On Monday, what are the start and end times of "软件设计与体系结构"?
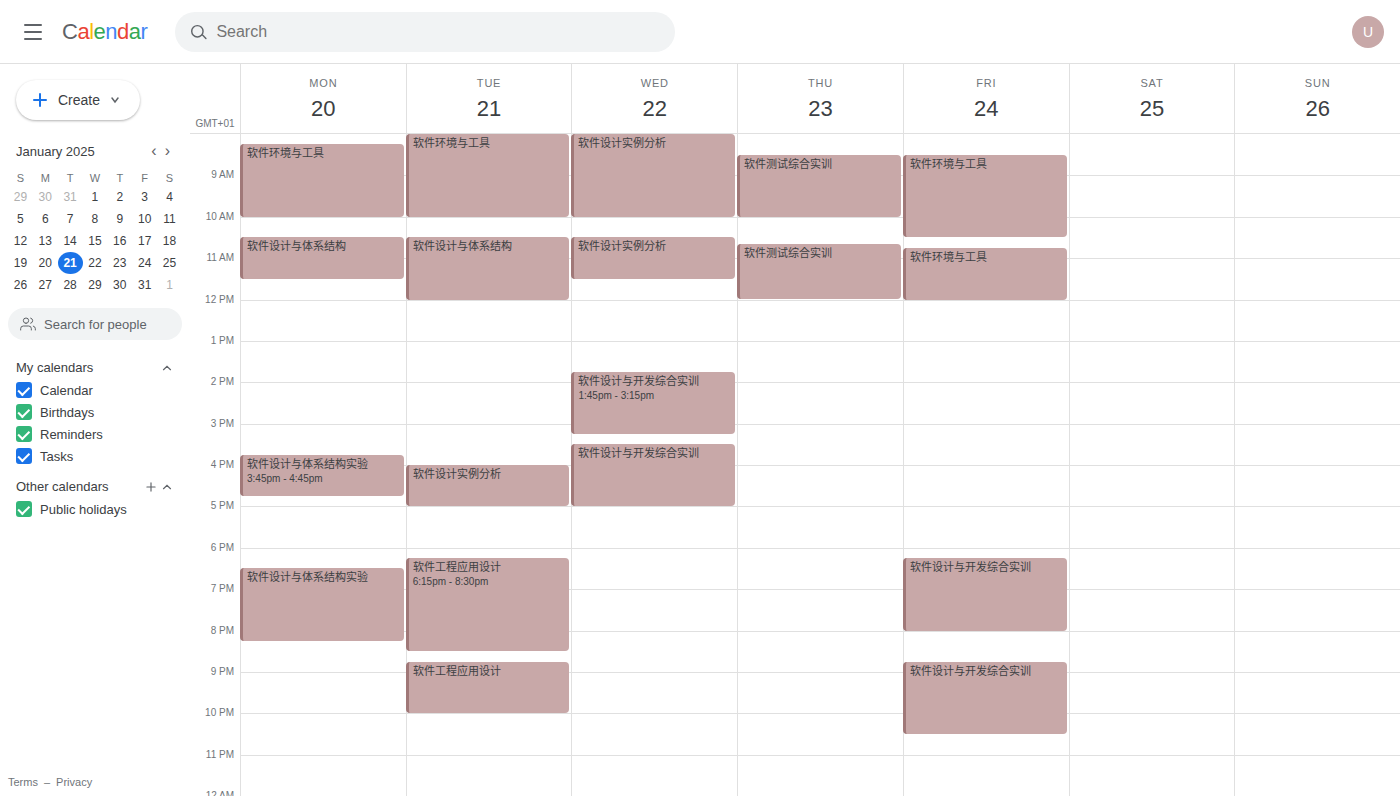
10:30 to 11:30